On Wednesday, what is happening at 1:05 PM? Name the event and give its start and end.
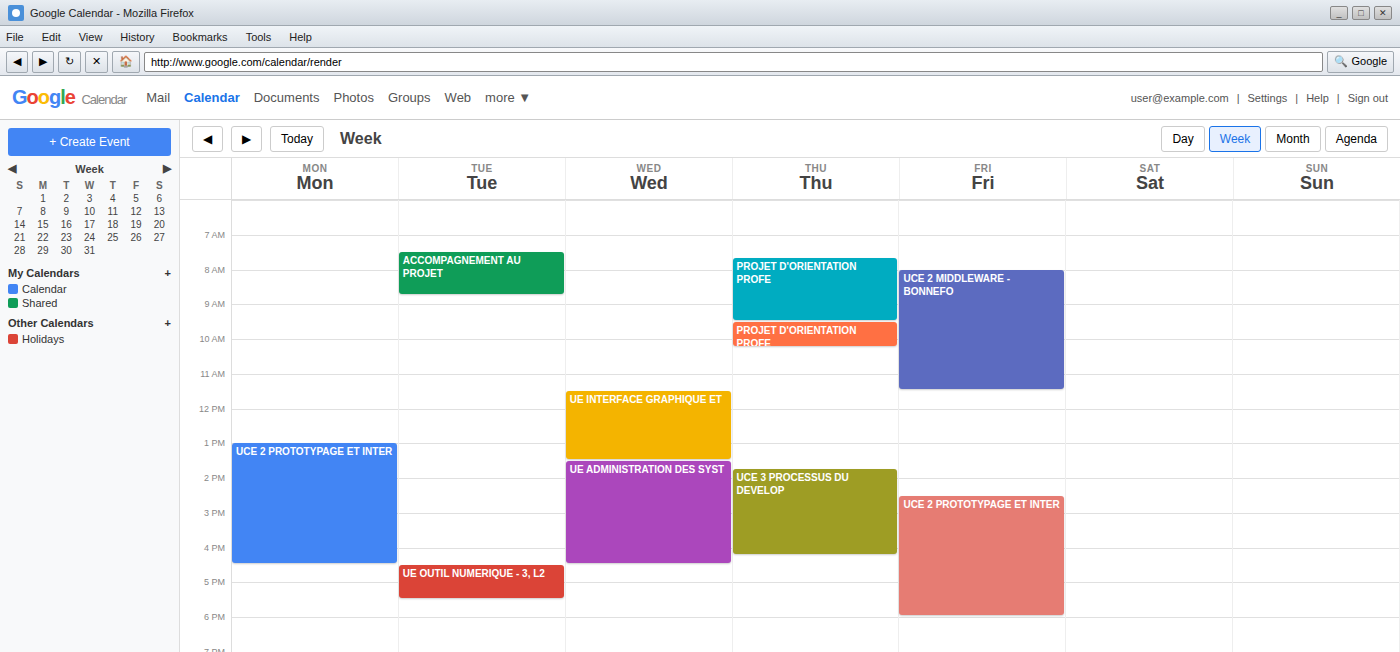
"UE INTERFACE GRAPHIQUE ET", 11:30 AM to 1:30 PM